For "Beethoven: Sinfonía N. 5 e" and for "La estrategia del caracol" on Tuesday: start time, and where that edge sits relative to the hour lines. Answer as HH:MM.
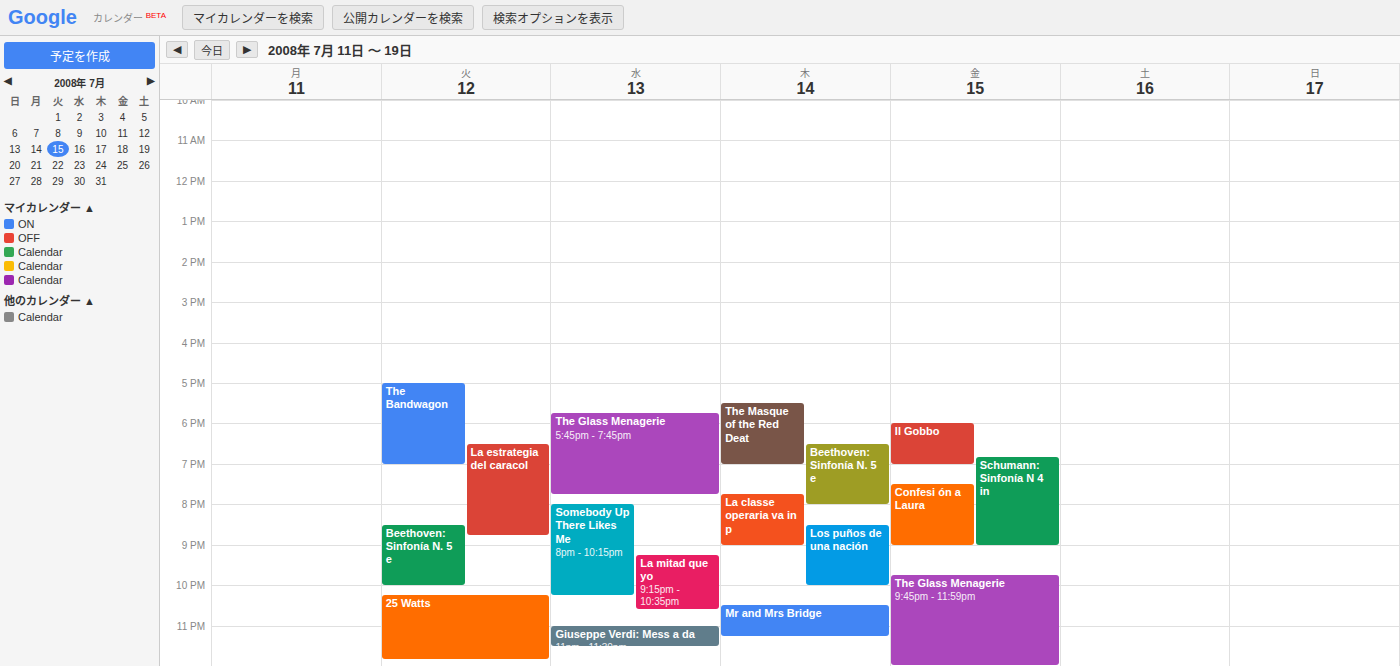
"Beethoven: Sinfonía N. 5 e": 20:30, halfway between the 20:00 and 21:00 lines. "La estrategia del caracol": 18:30, halfway between the 18:00 and 19:00 lines.